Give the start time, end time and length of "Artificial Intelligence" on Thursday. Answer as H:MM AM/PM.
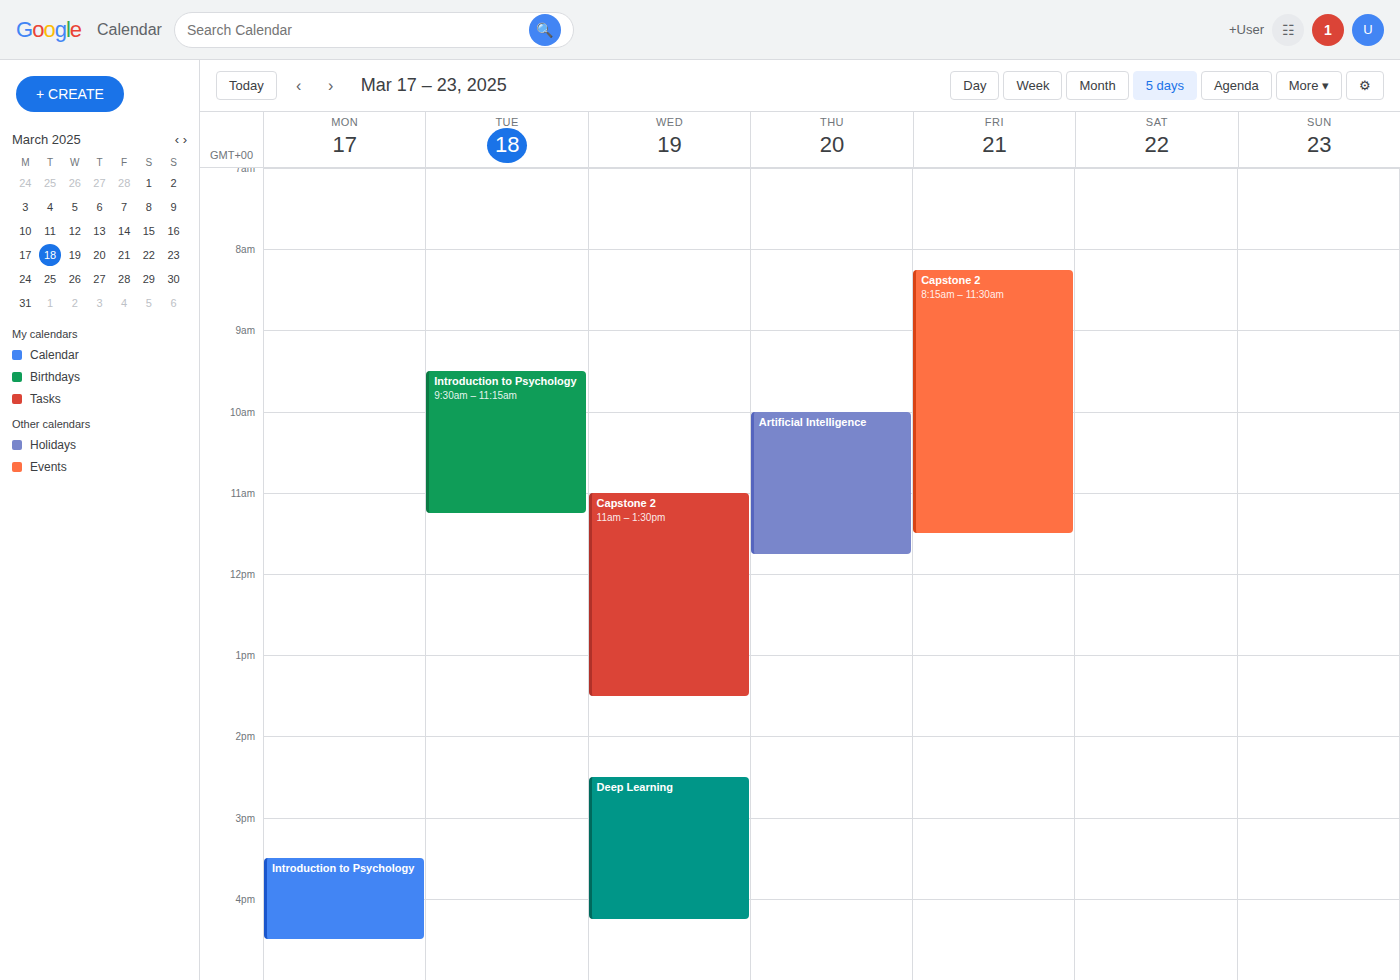
10:00 AM to 11:45 AM, 1 hour 45 minutes